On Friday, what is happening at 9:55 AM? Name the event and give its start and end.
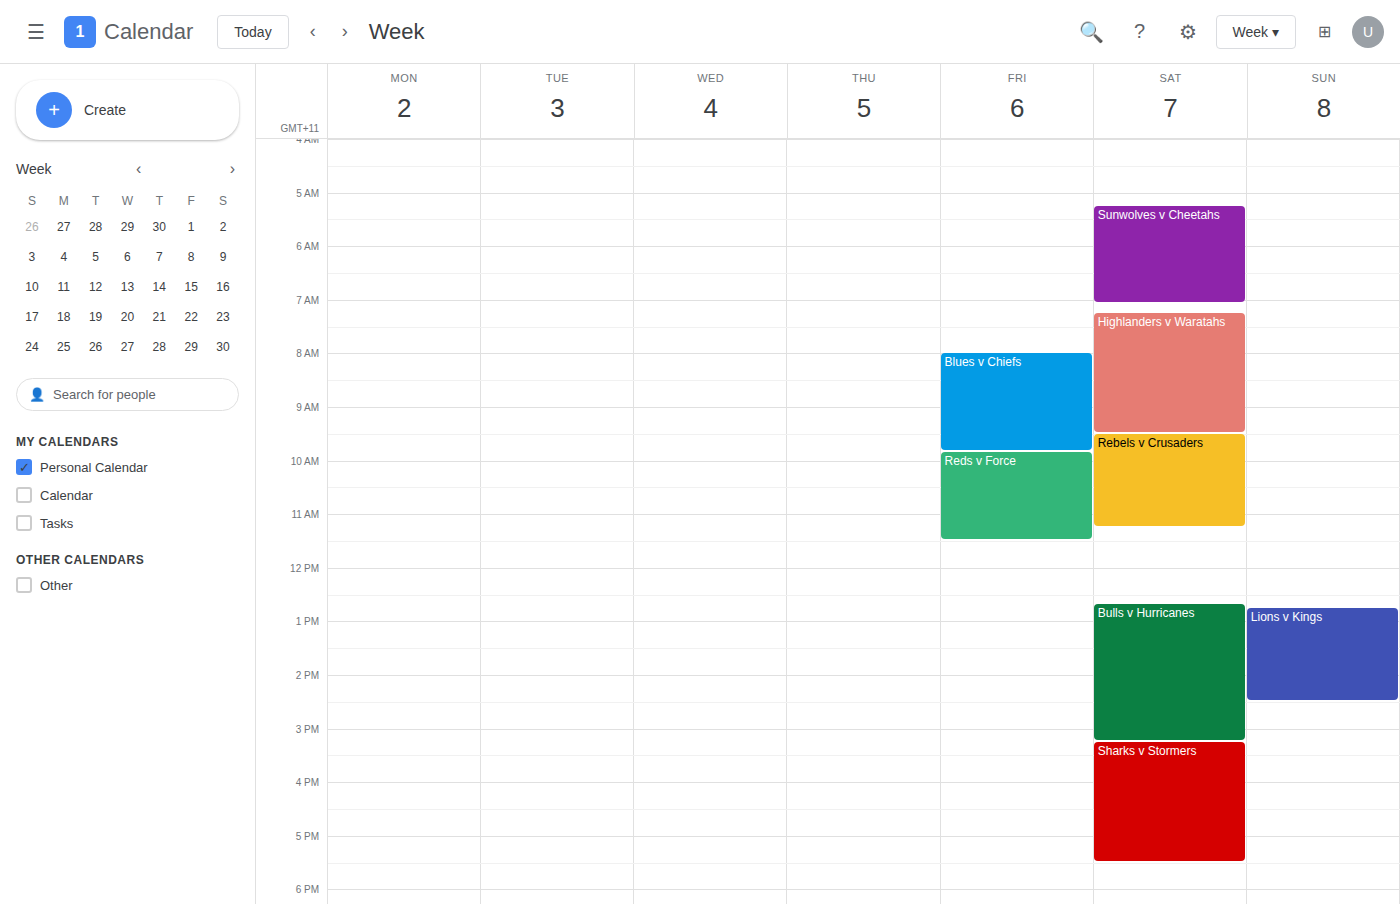
"Reds v Force", 9:50 AM to 11:30 AM